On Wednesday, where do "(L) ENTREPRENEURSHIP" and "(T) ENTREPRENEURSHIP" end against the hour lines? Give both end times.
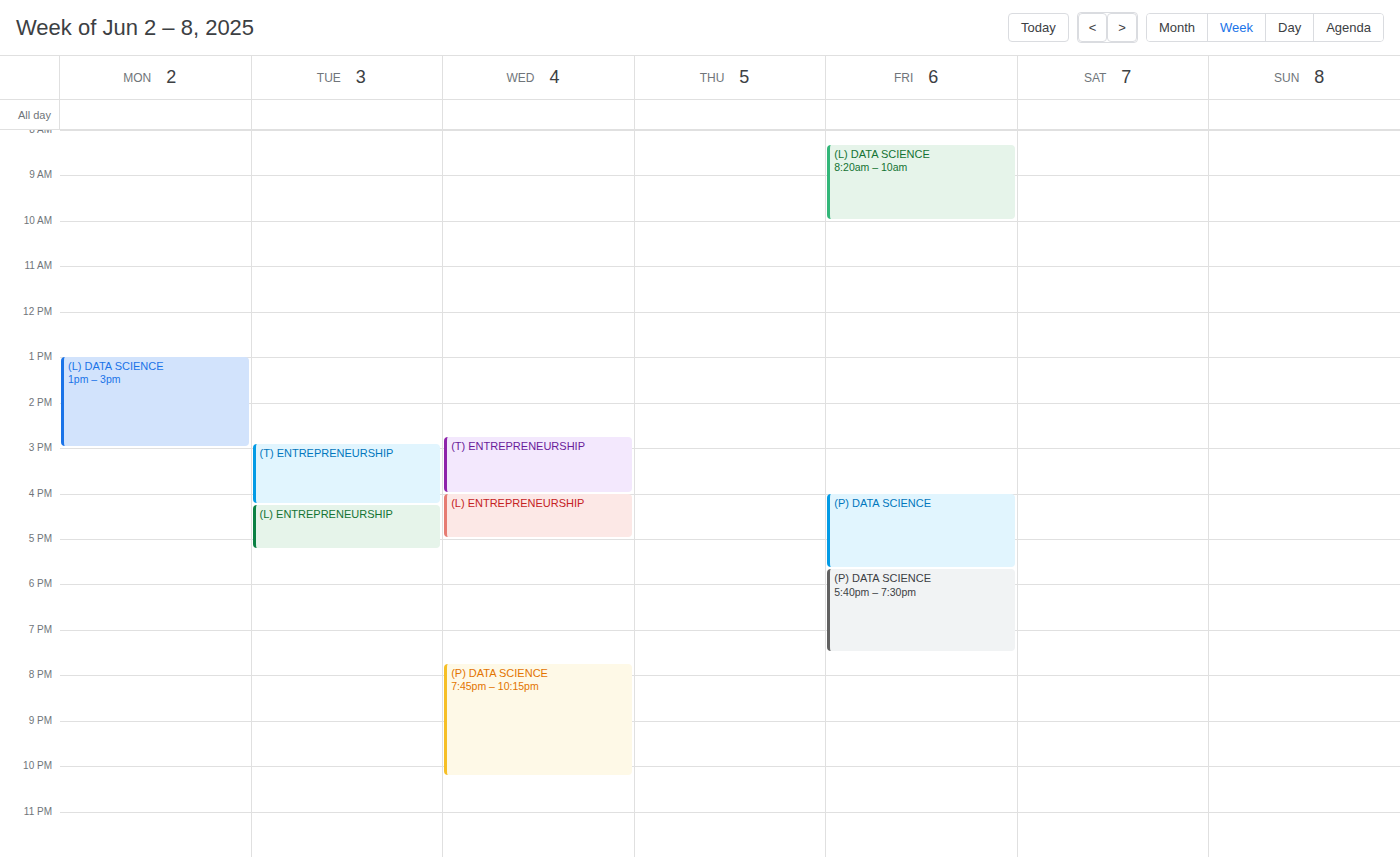
"(L) ENTREPRENEURSHIP": 5:00 PM, exactly on the 5 PM line. "(T) ENTREPRENEURSHIP": 4:00 PM, exactly on the 4 PM line.